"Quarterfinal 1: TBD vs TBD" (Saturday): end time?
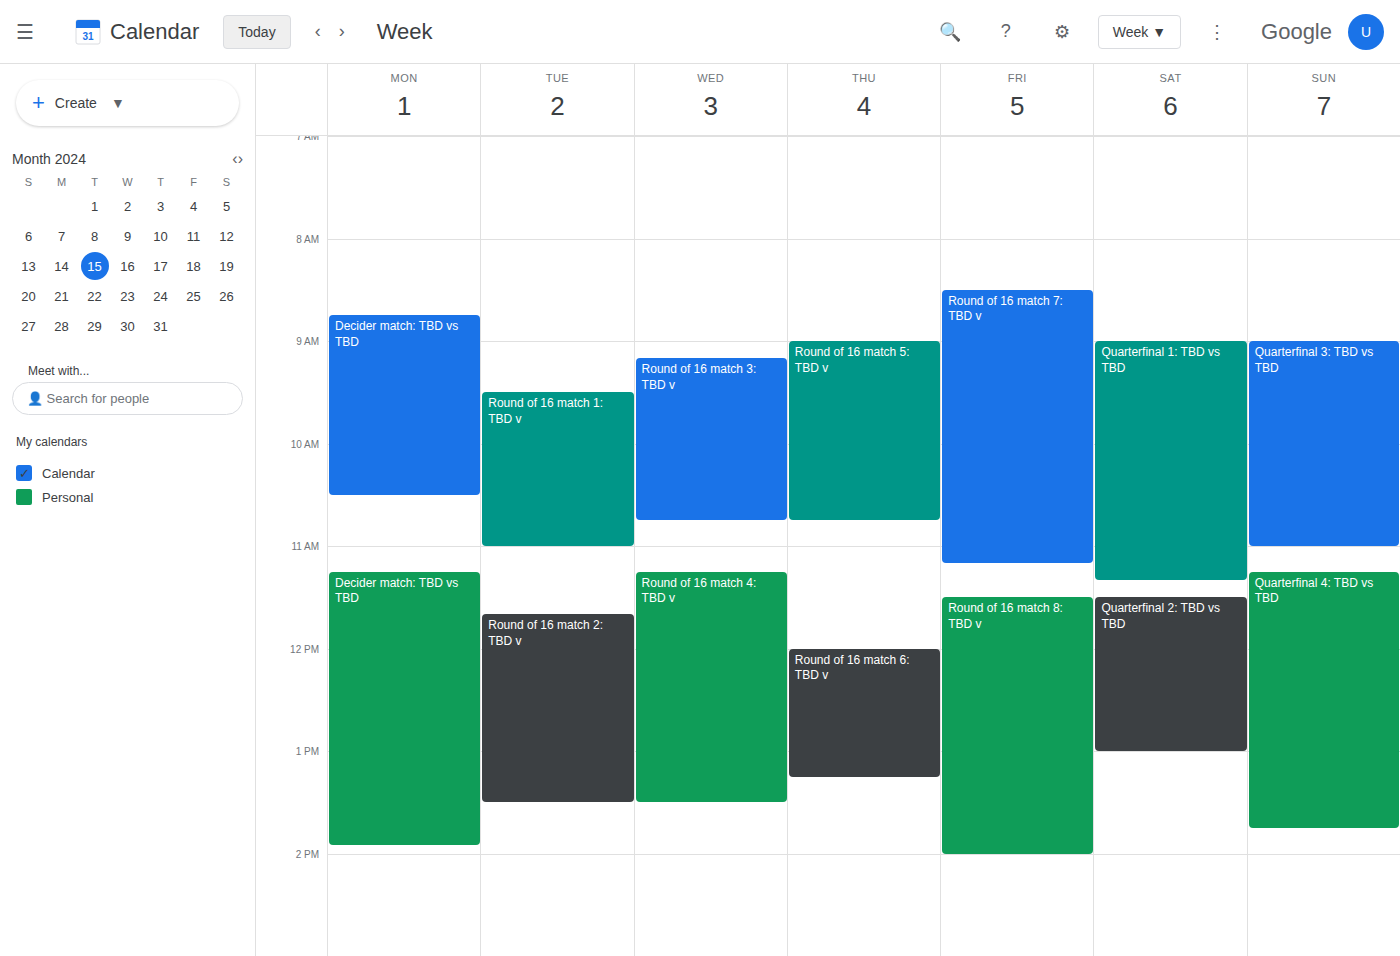
11:20 AM